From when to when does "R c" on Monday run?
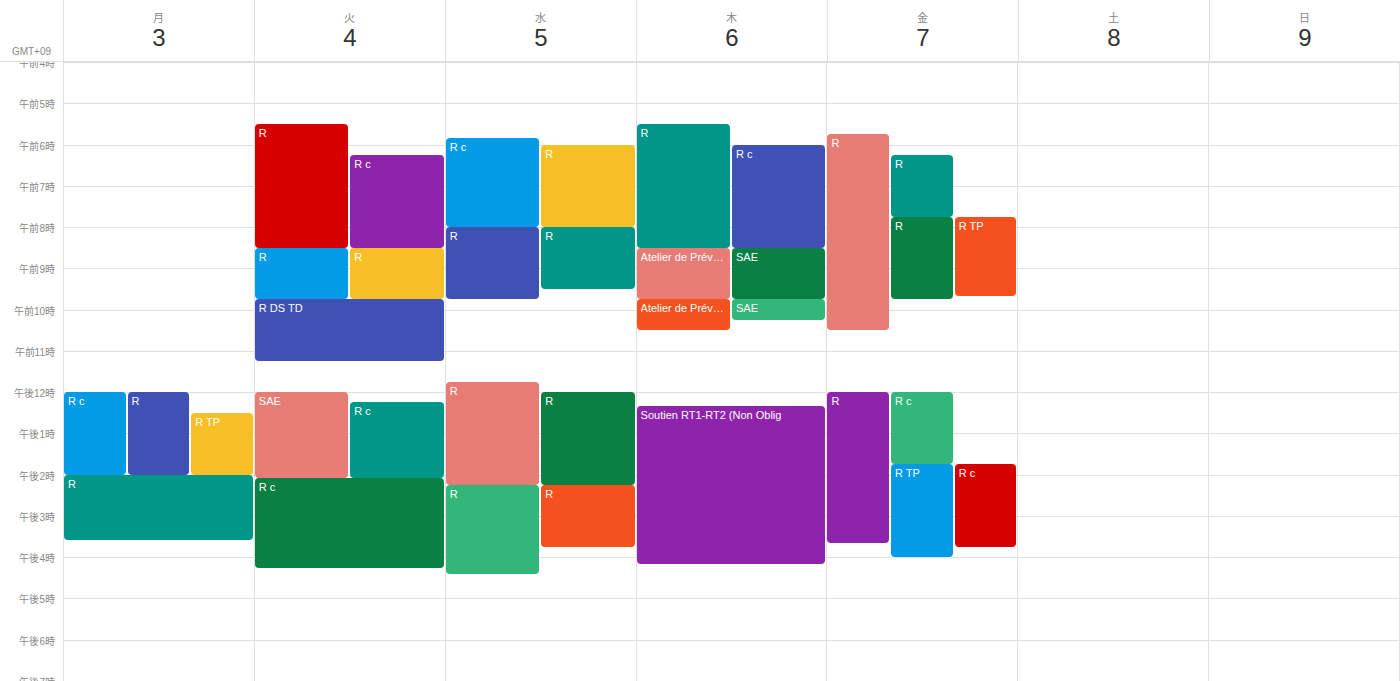
12:00 PM to 2:00 PM